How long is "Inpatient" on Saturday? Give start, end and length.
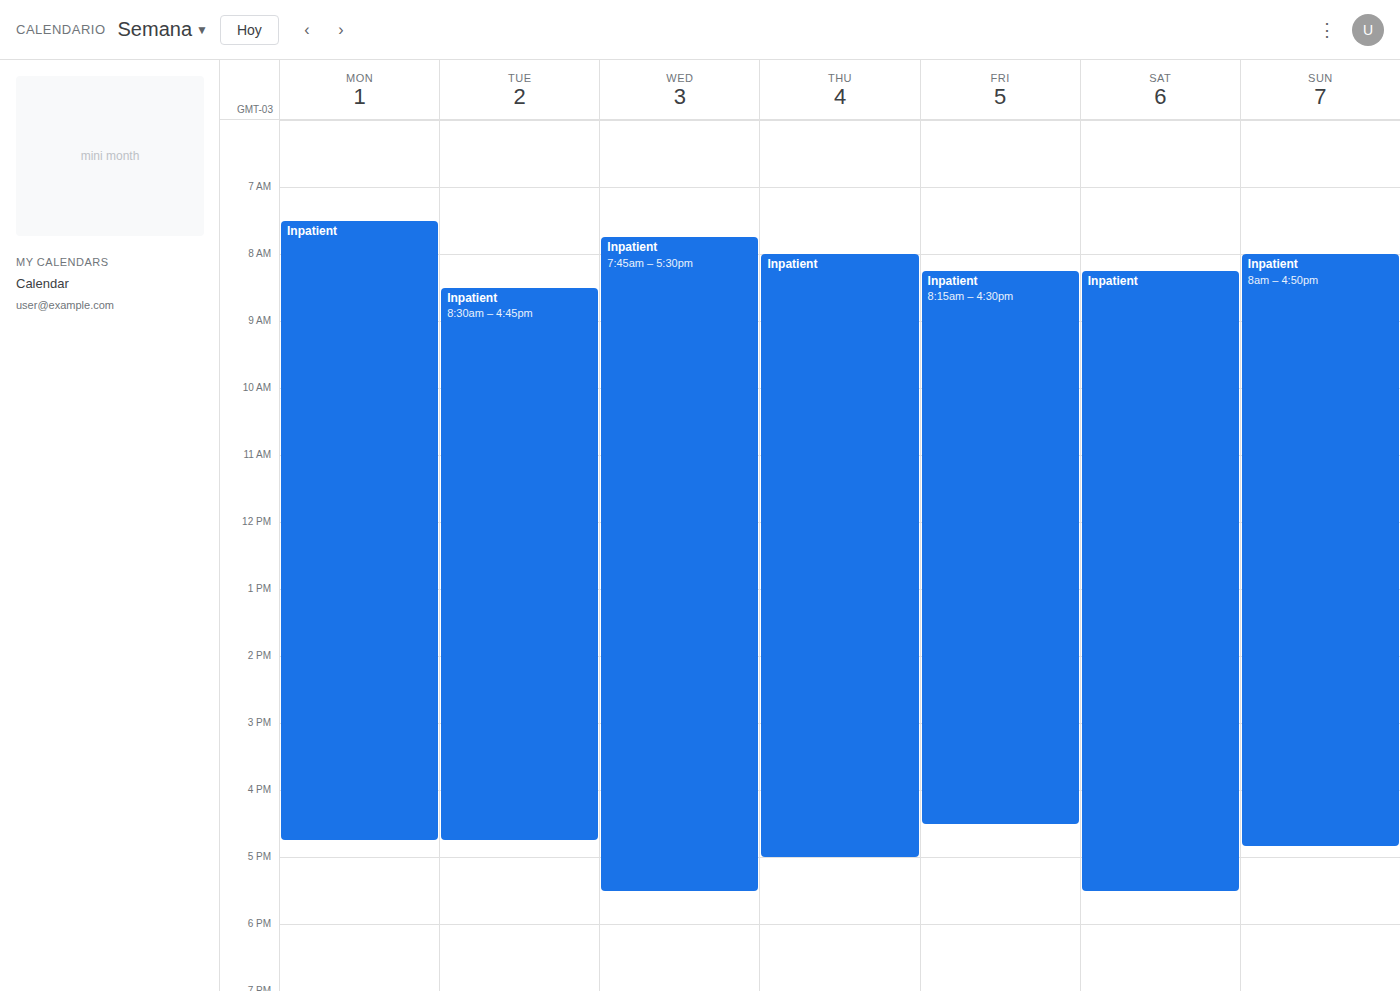
08:15 to 17:30, 9 hours 15 minutes